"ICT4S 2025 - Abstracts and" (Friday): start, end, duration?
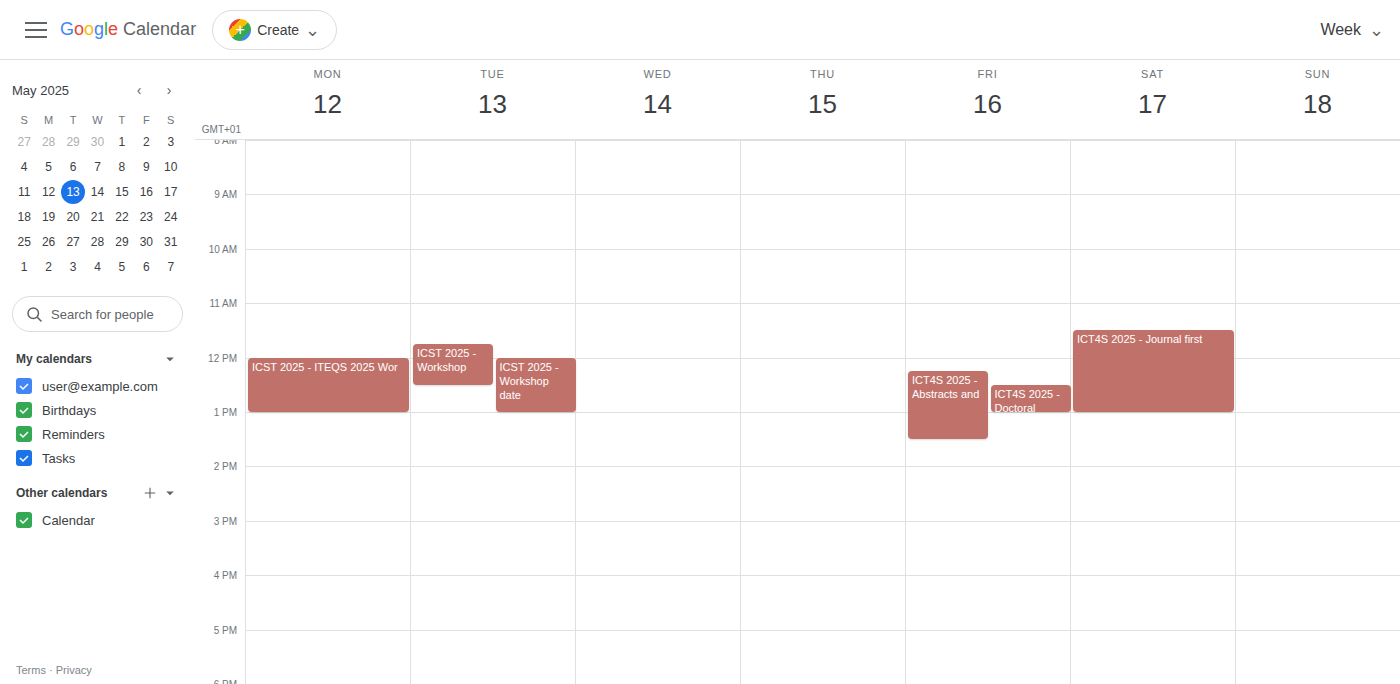
12:15 to 13:30, 1 hour 15 minutes